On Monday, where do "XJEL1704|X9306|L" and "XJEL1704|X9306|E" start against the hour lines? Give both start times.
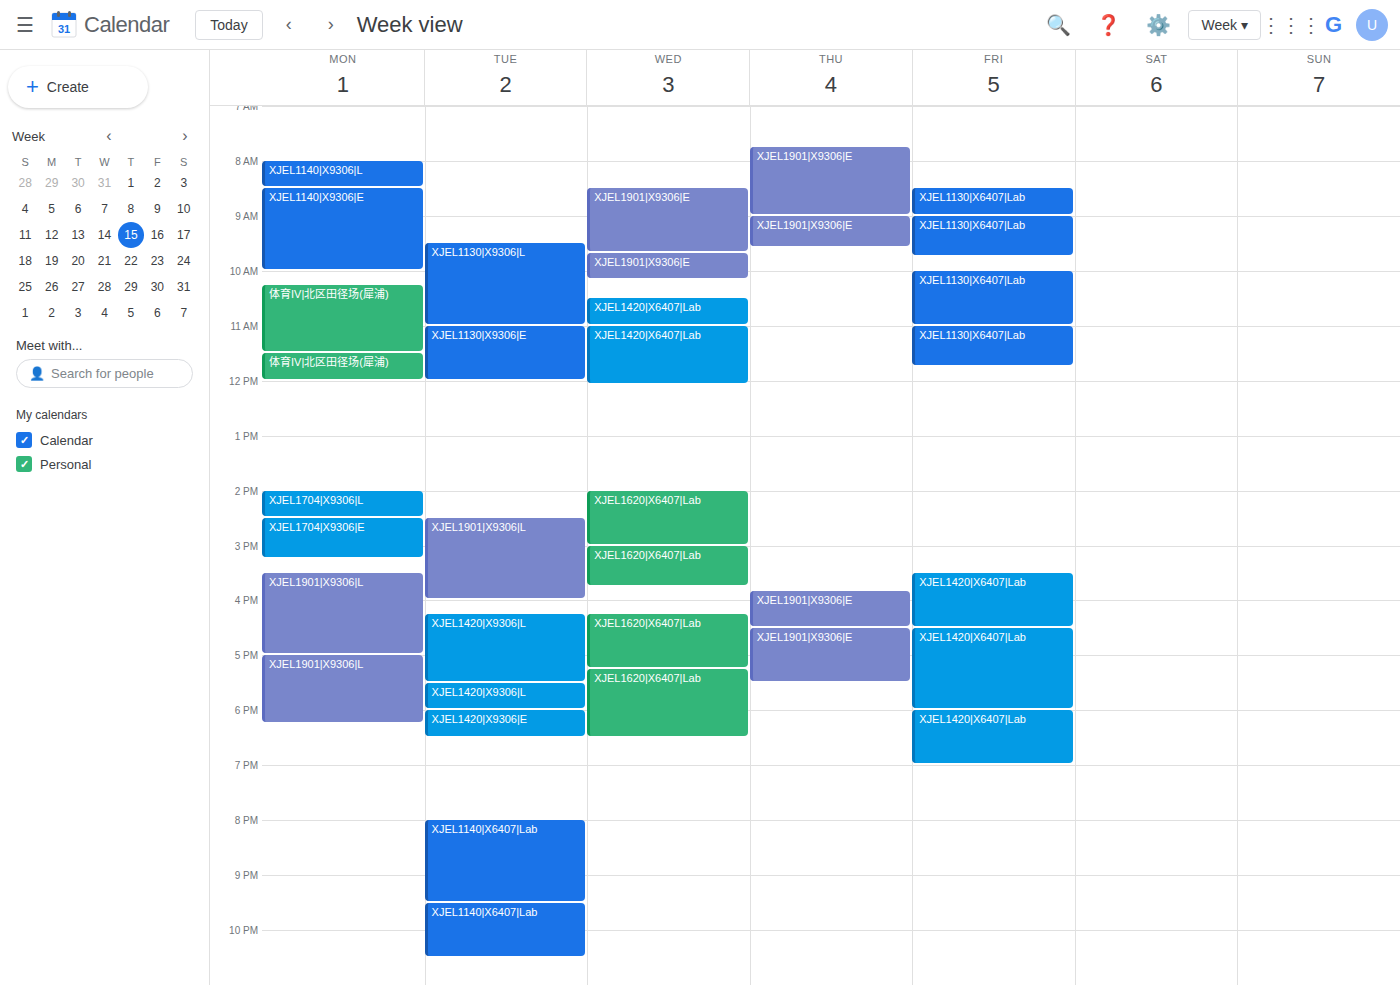
"XJEL1704|X9306|L": 2:00 PM, exactly on the 2 PM line. "XJEL1704|X9306|E": 2:30 PM, halfway between the 2 PM and 3 PM lines.